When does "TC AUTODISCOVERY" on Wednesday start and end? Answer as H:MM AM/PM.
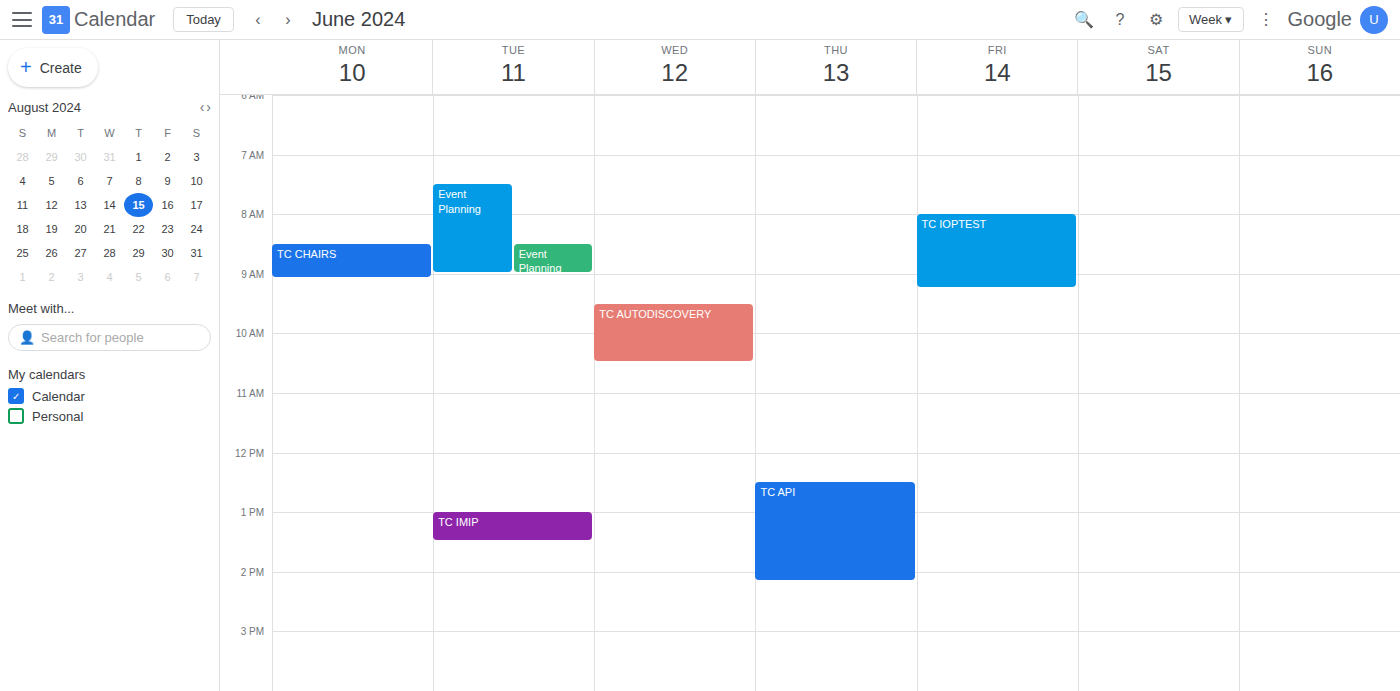
9:30 AM to 10:30 AM